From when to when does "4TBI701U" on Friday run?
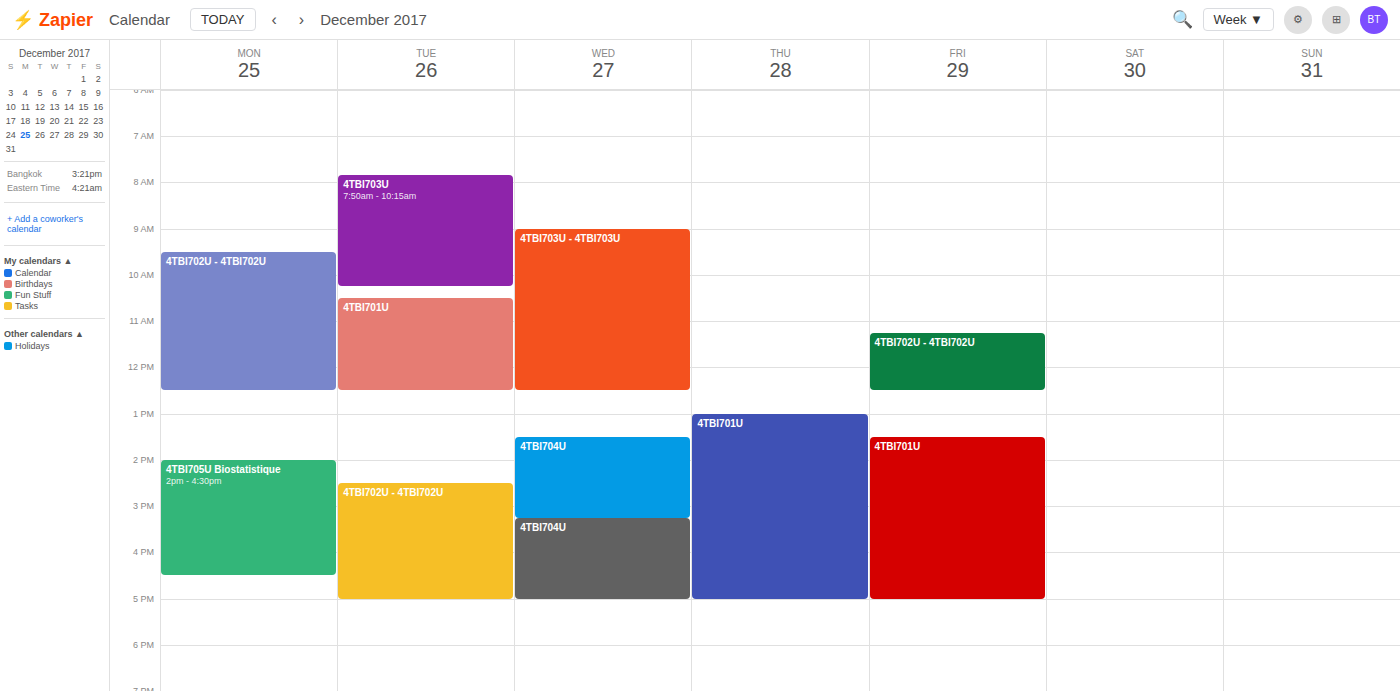
1:30 PM to 5:00 PM